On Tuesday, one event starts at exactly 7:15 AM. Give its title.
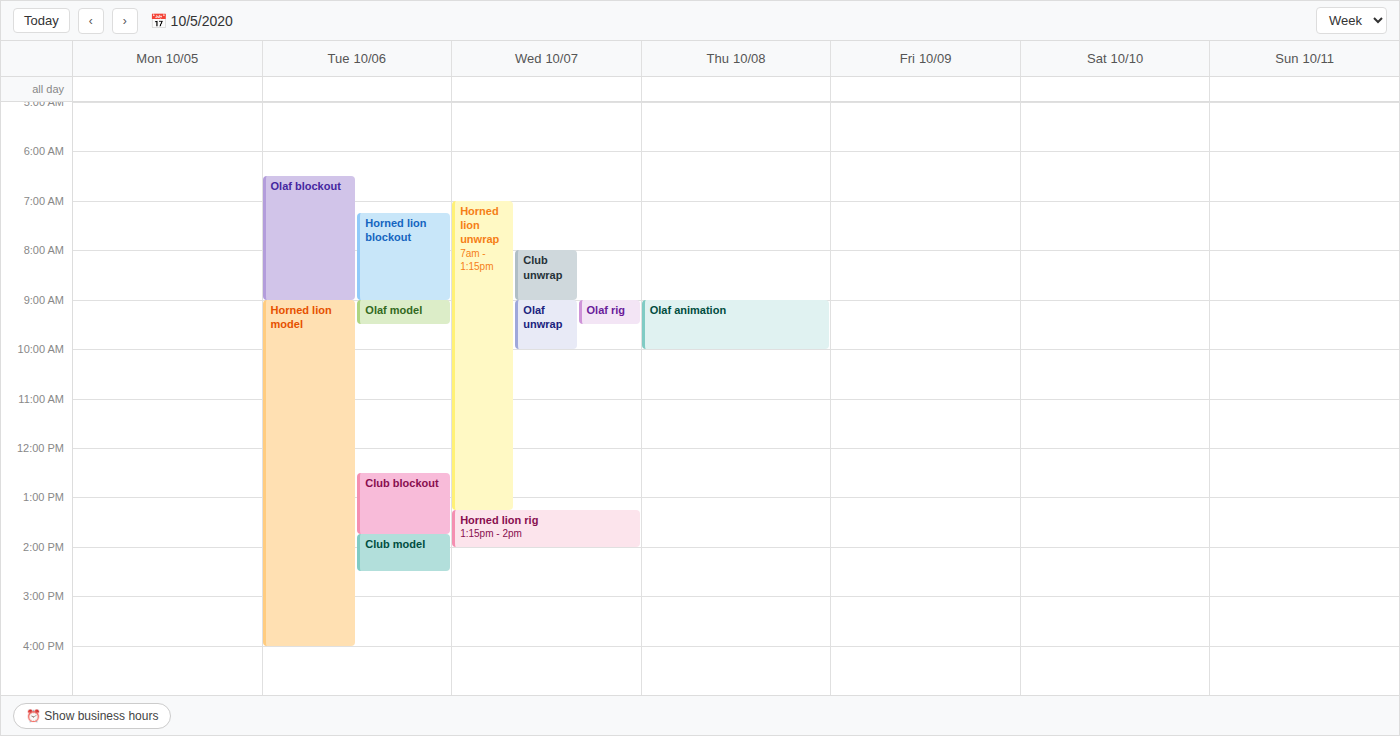
"Horned lion blockout"